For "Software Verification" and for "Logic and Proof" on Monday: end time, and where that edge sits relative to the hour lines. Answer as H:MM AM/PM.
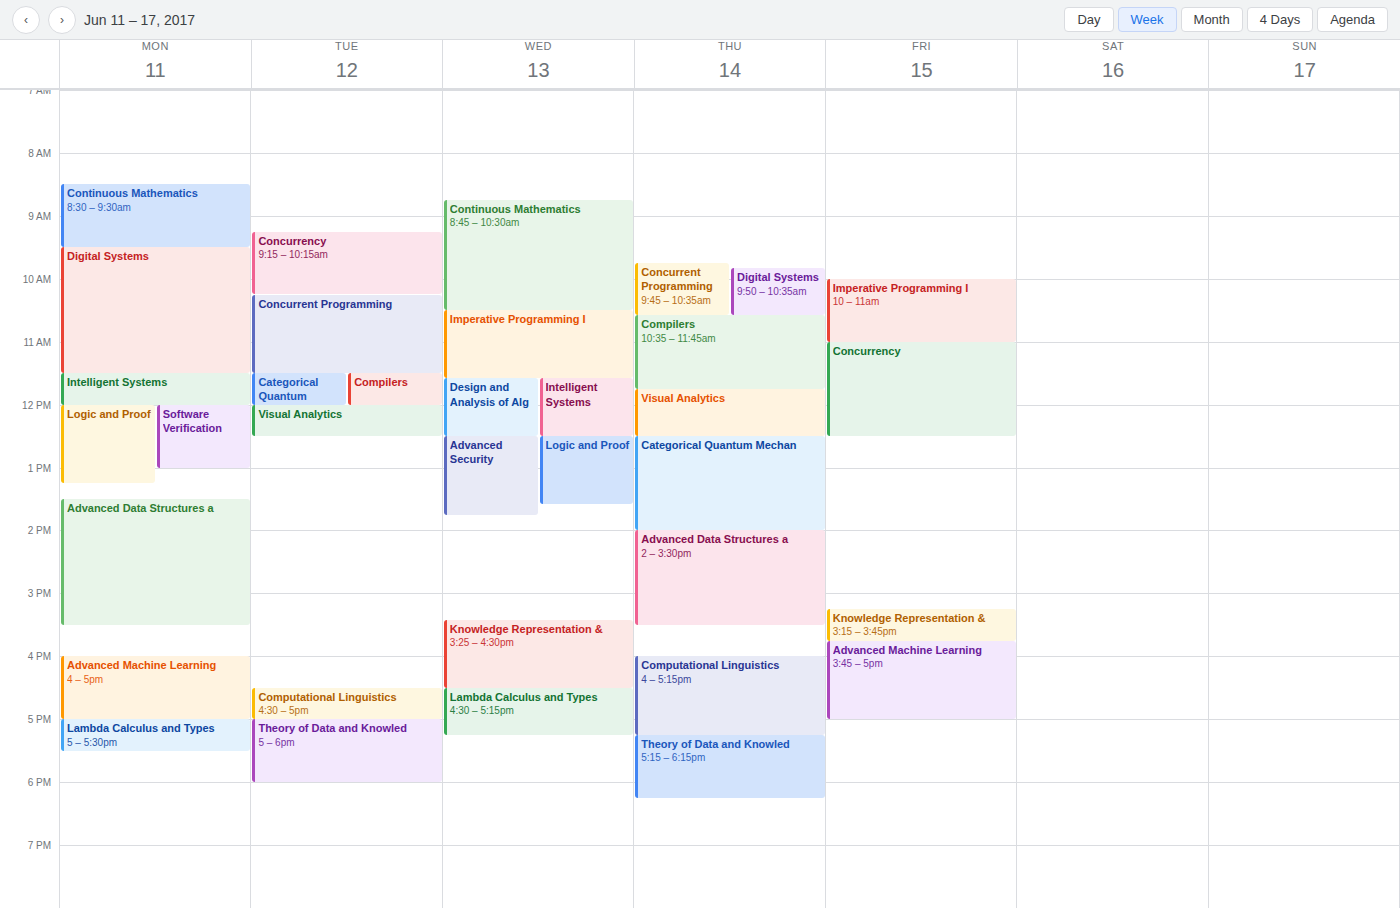
"Software Verification": 1:00 PM, exactly on the 1 PM line. "Logic and Proof": 1:15 PM, neither: a quarter of the way from the 1 PM line to the 2 PM line.